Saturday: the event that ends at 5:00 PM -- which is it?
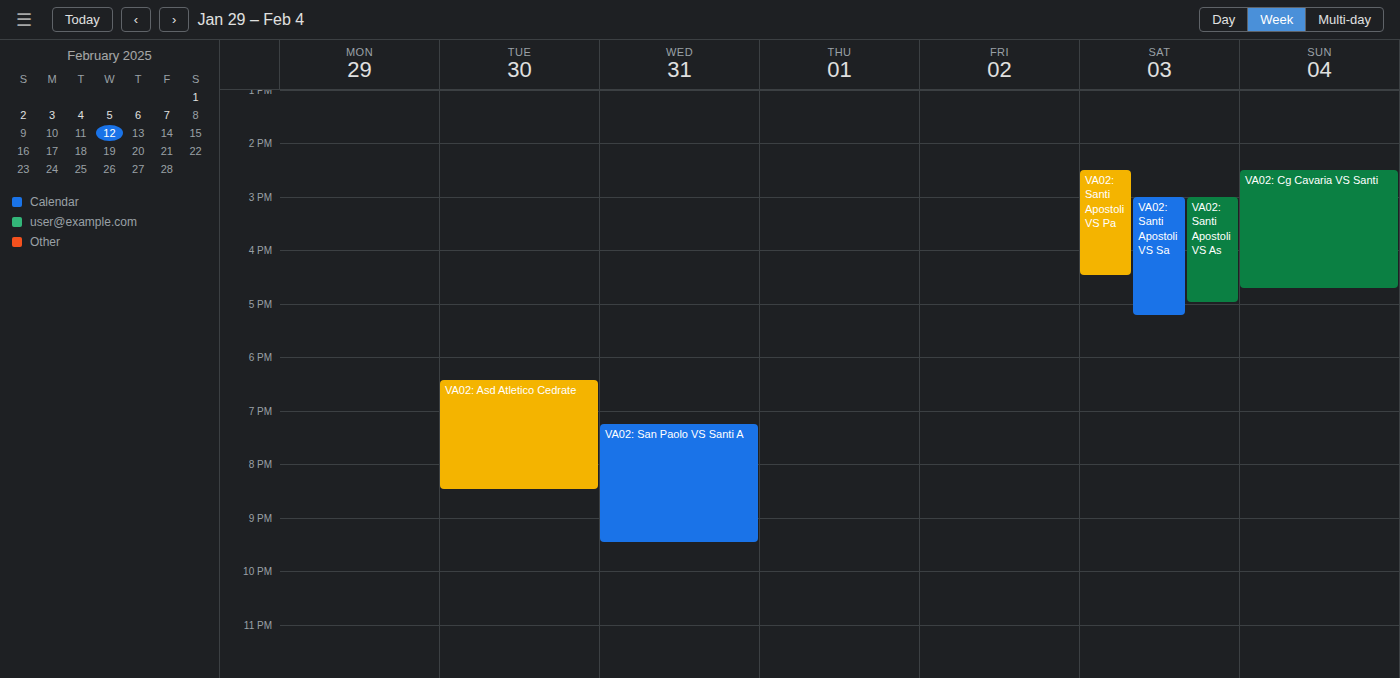
"VA02: Santi Apostoli VS As"